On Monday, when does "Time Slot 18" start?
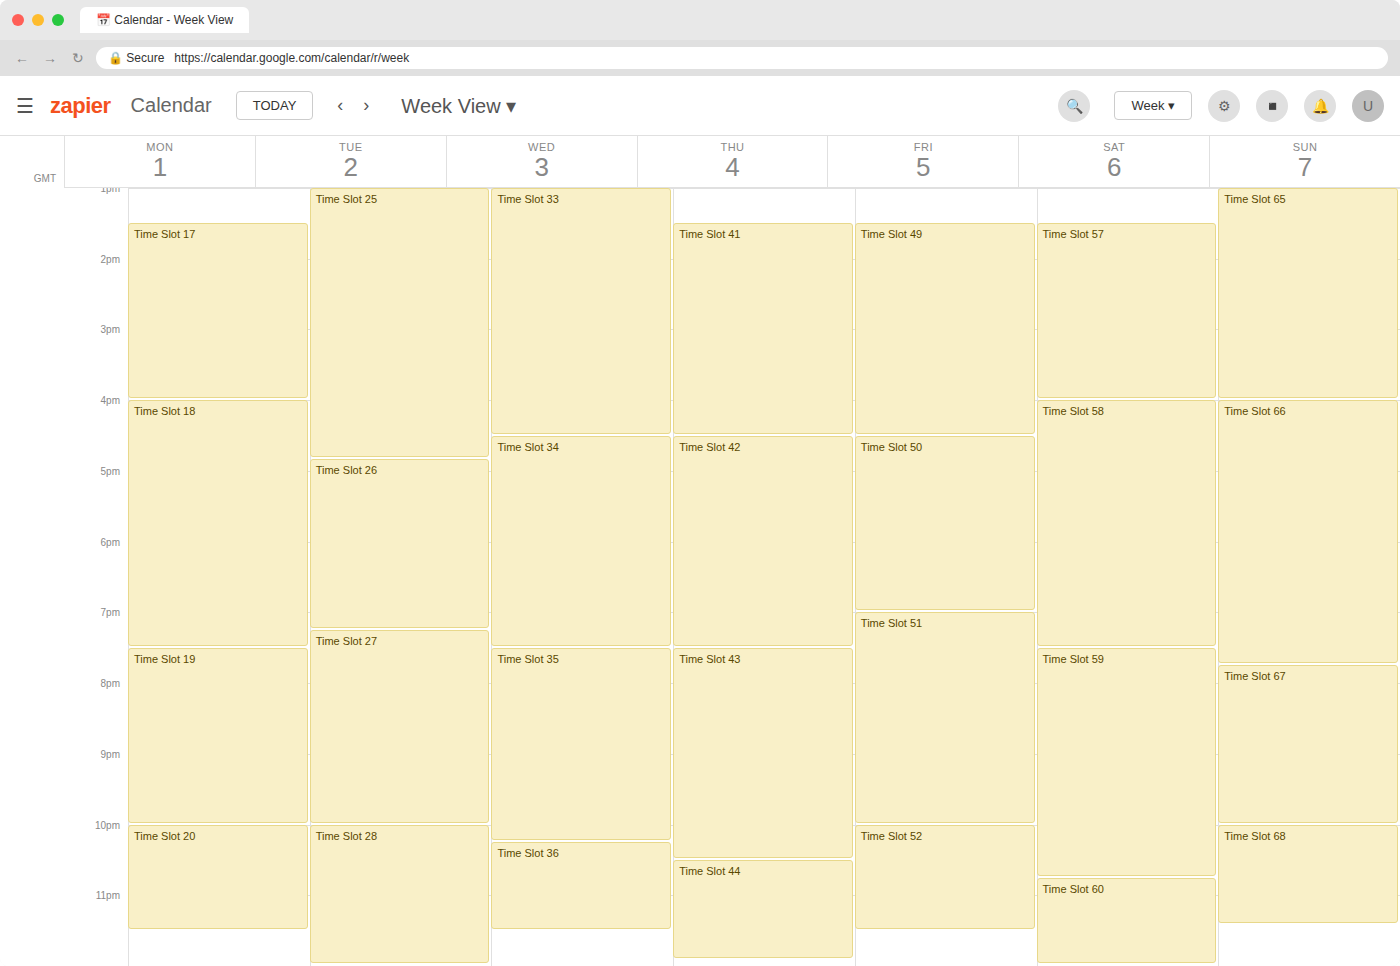
4:00 PM